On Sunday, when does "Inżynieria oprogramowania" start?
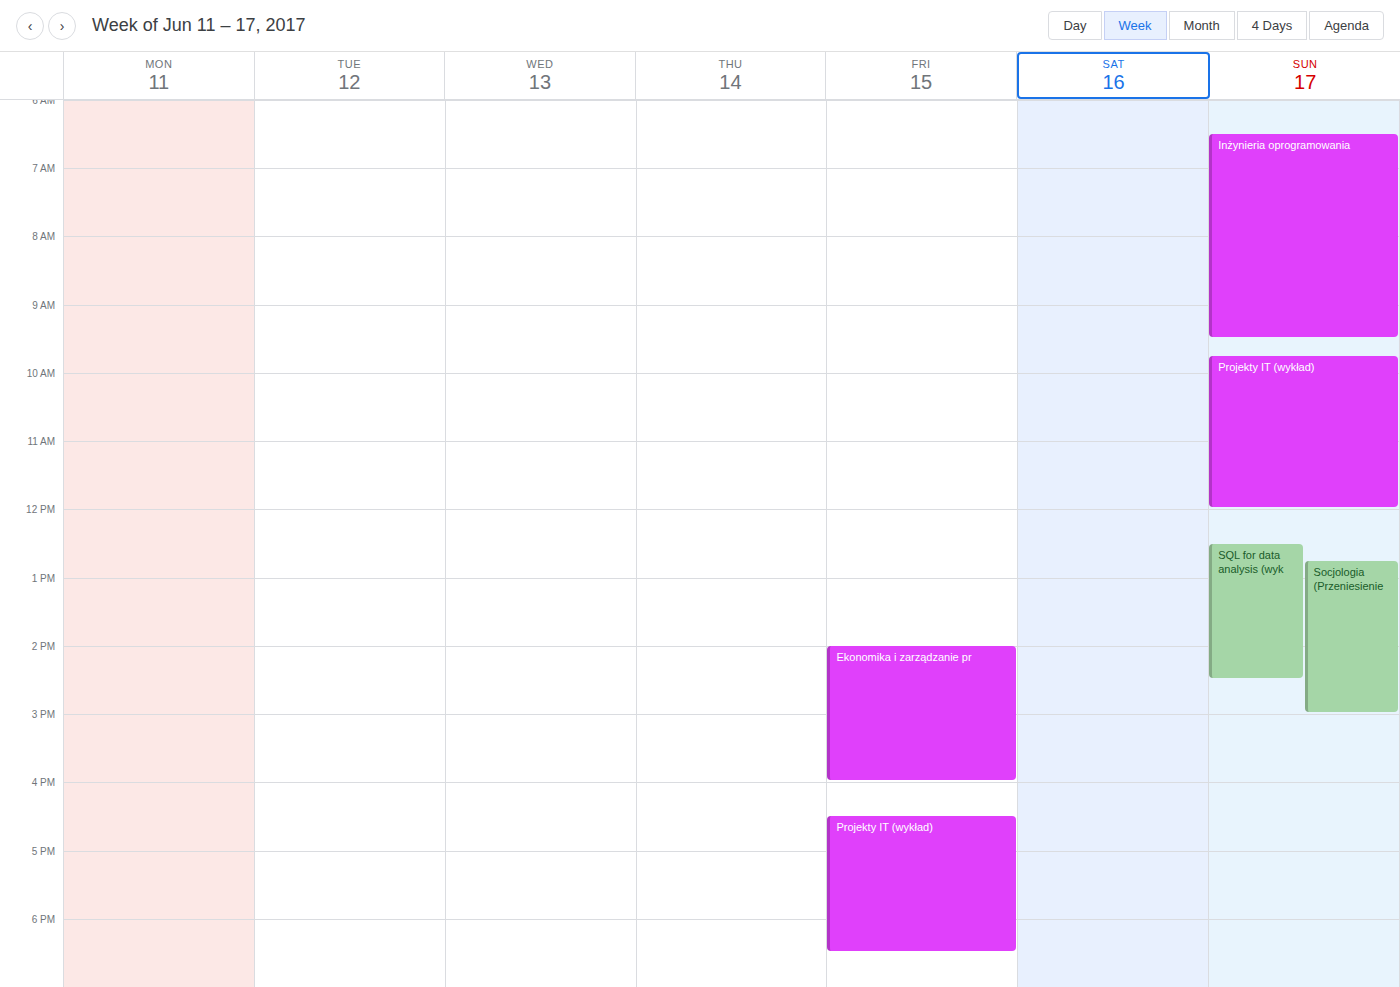
6:30 AM